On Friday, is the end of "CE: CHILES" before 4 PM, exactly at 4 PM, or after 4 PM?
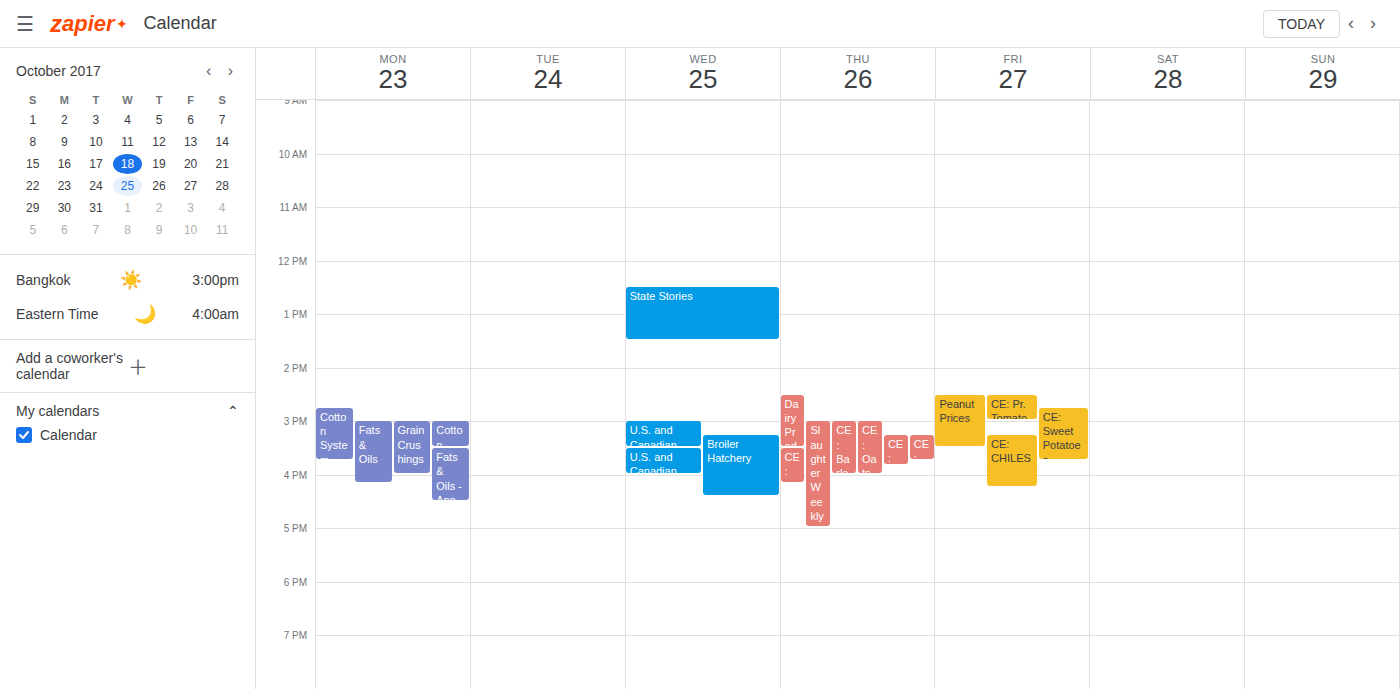
4:15 PM -- after 4 PM, 15 minutes below the 4 PM line.